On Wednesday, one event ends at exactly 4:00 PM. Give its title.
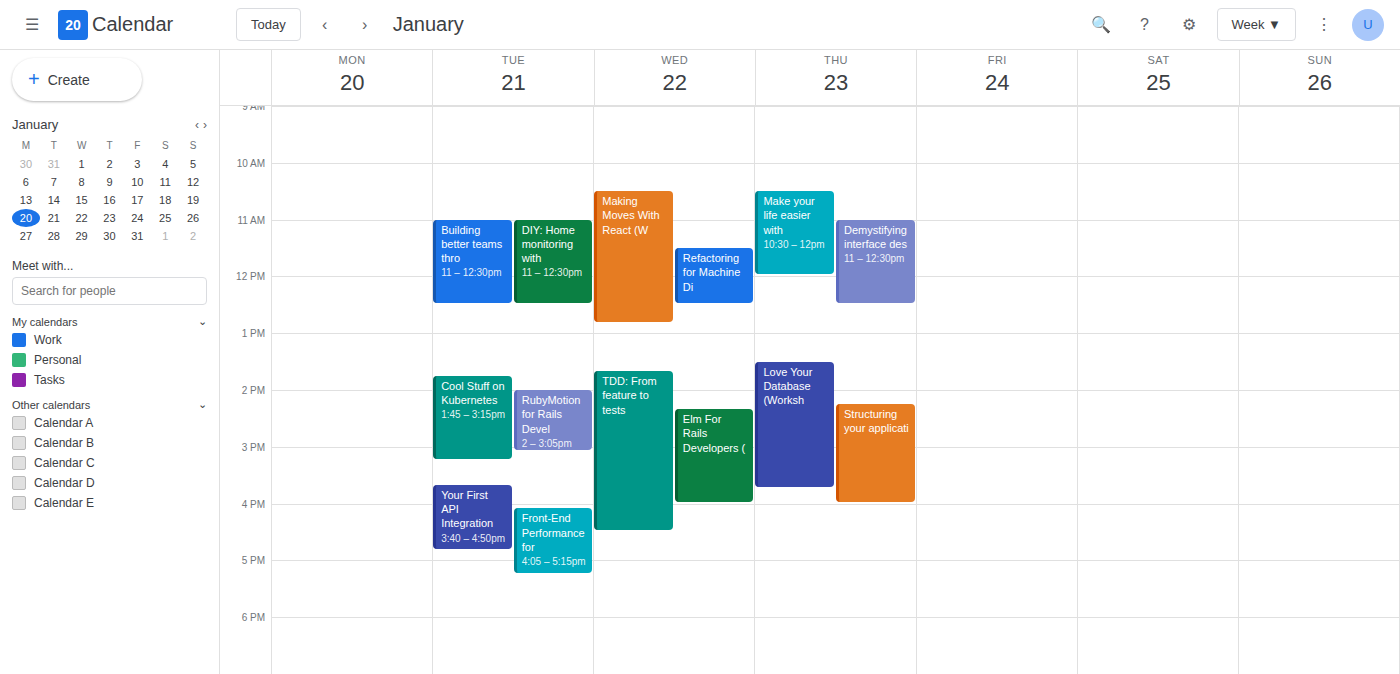
"Elm For Rails Developers ("